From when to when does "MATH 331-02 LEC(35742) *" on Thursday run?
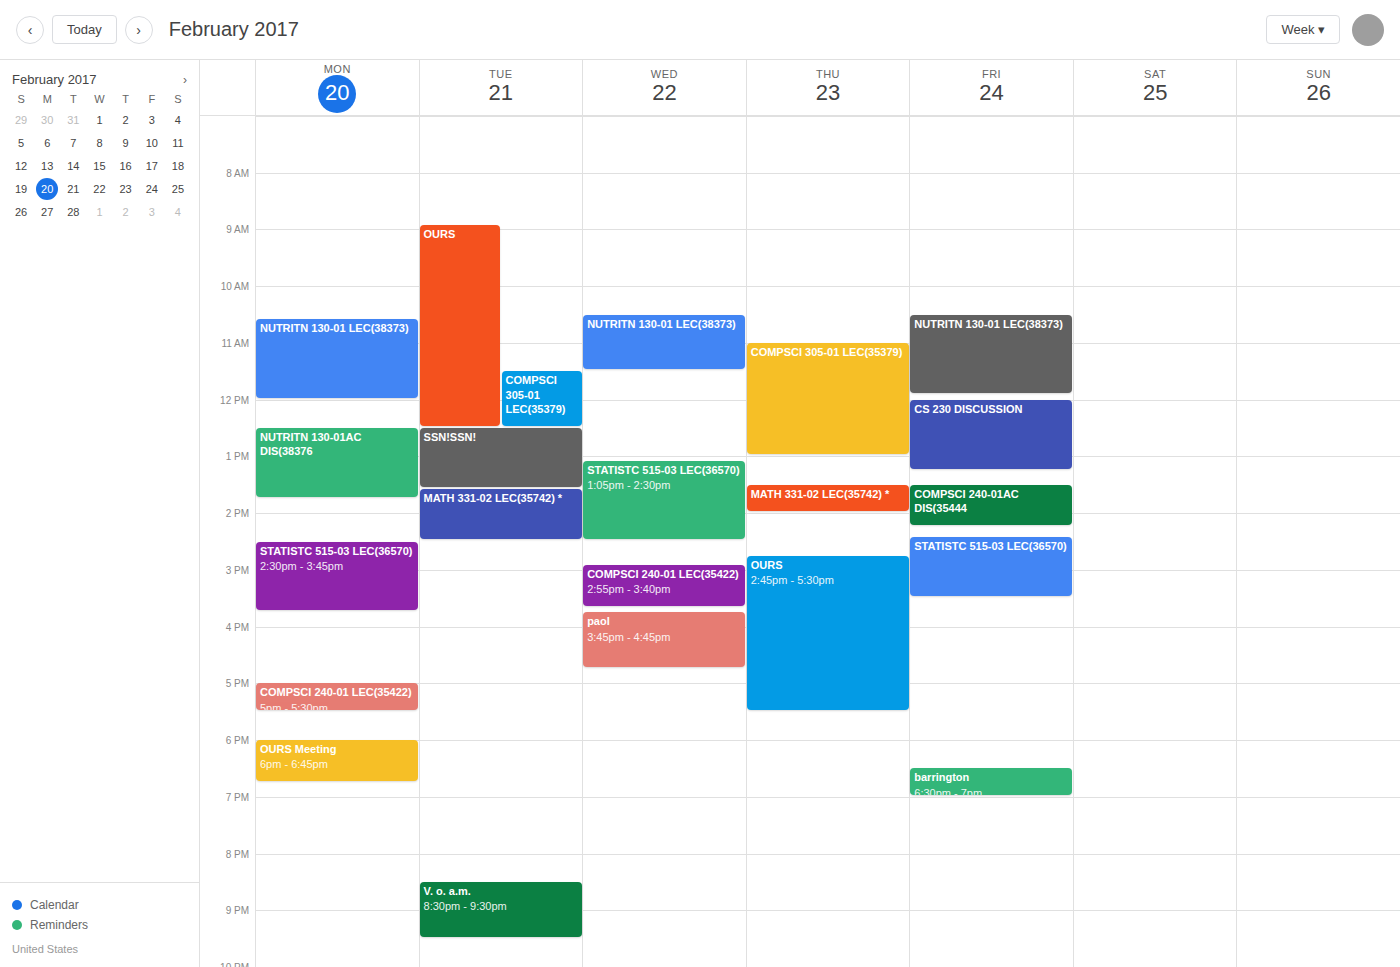
1:30 PM to 2:00 PM